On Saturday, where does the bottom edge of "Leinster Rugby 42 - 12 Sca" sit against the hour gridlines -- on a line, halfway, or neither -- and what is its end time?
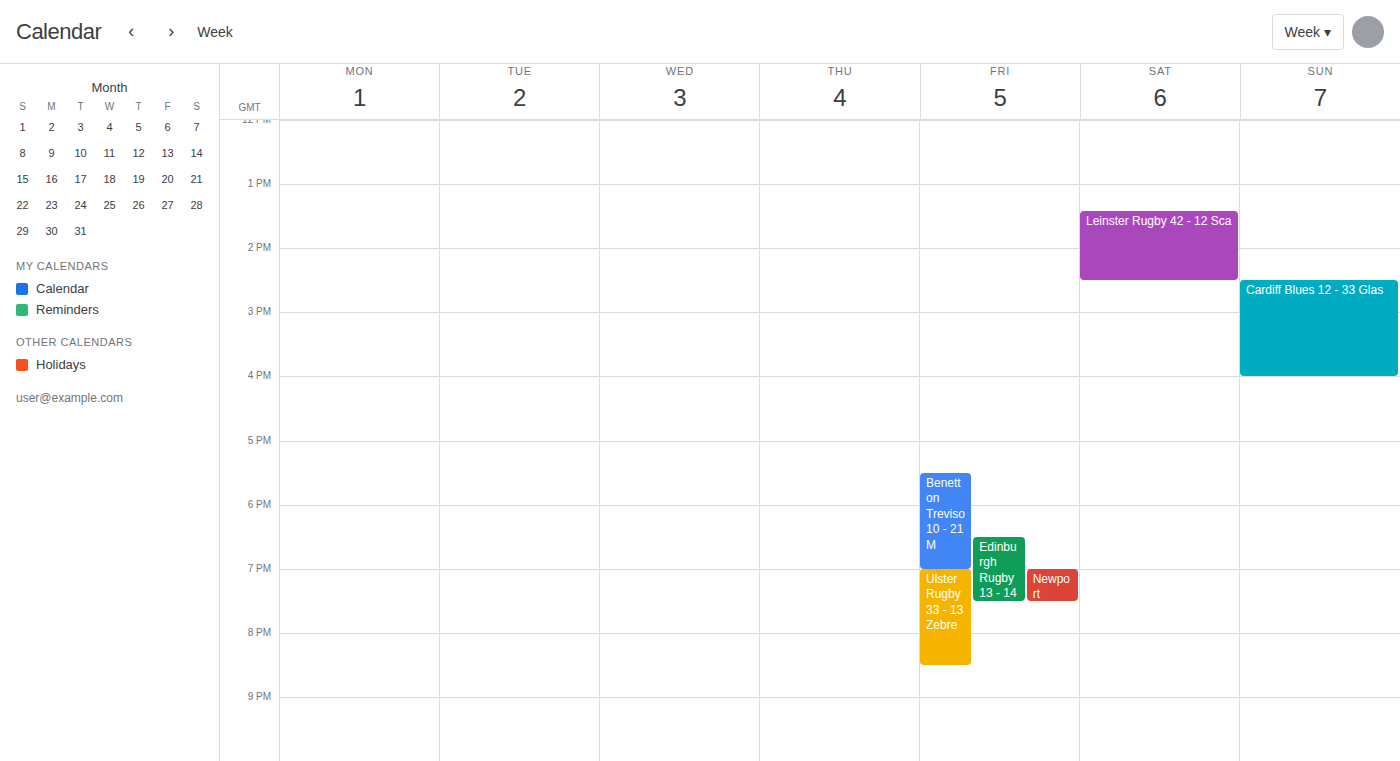
2:30 PM -- halfway between the 2 PM and 3 PM lines.